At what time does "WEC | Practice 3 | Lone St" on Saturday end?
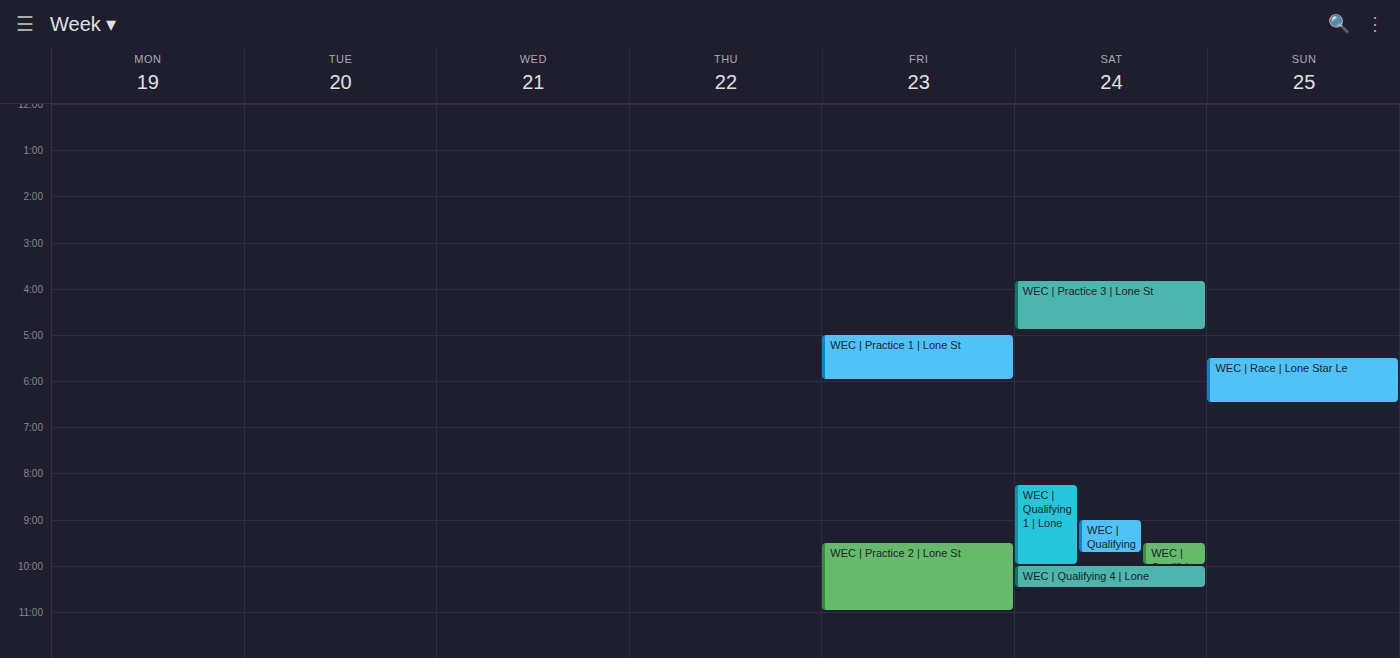
4:55 PM